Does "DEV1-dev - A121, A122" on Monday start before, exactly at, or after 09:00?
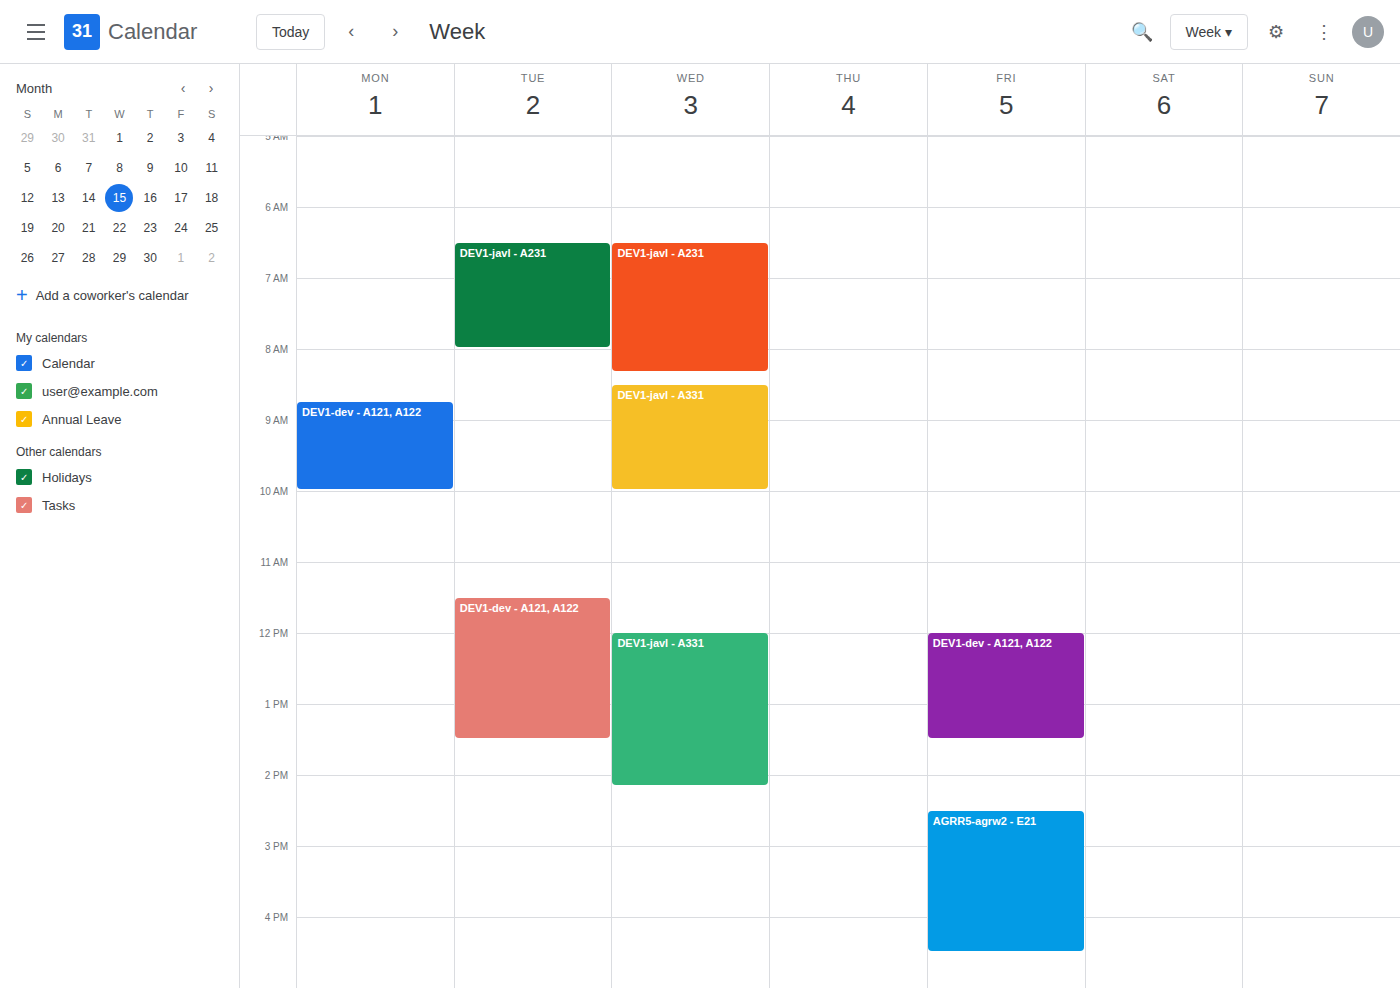
08:45 -- before 09:00, 15 minutes above the 09:00 line.